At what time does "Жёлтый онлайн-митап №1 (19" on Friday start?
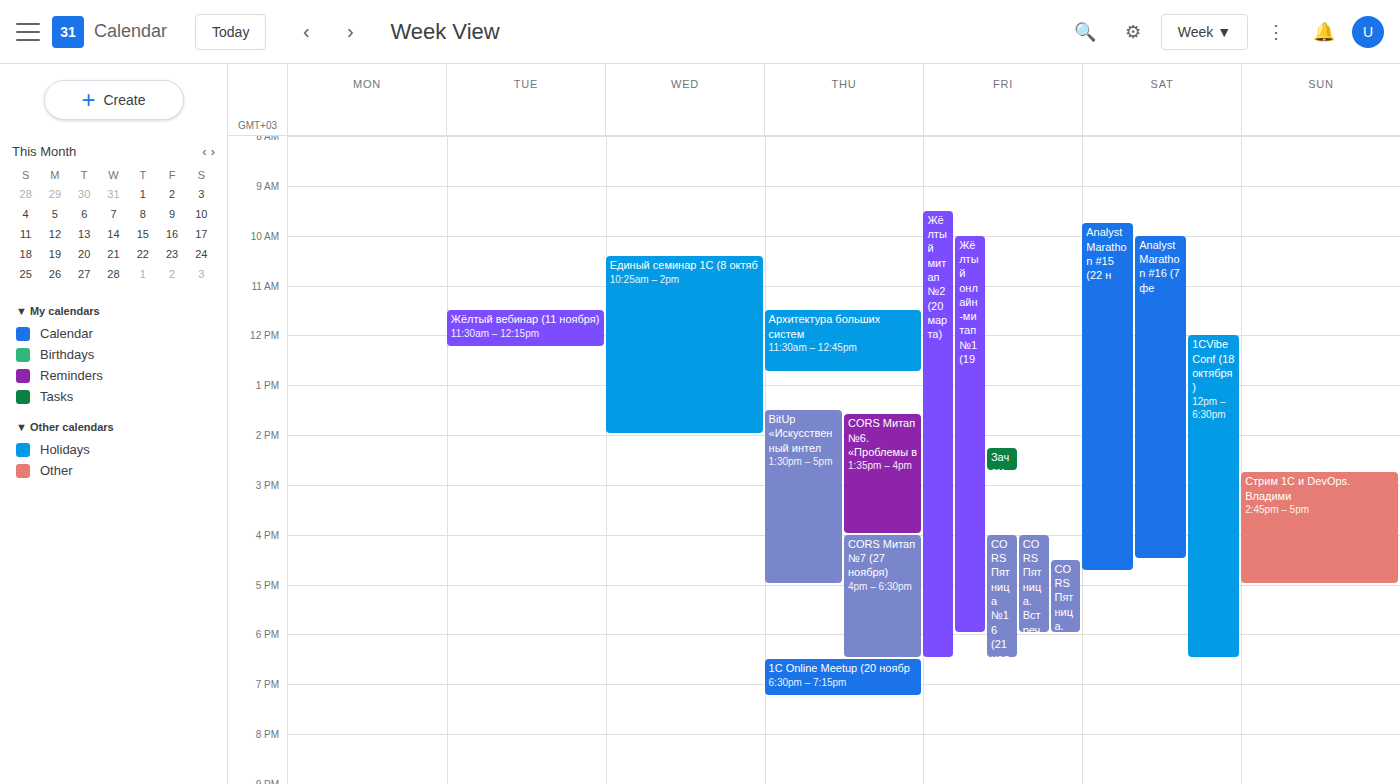
10:00